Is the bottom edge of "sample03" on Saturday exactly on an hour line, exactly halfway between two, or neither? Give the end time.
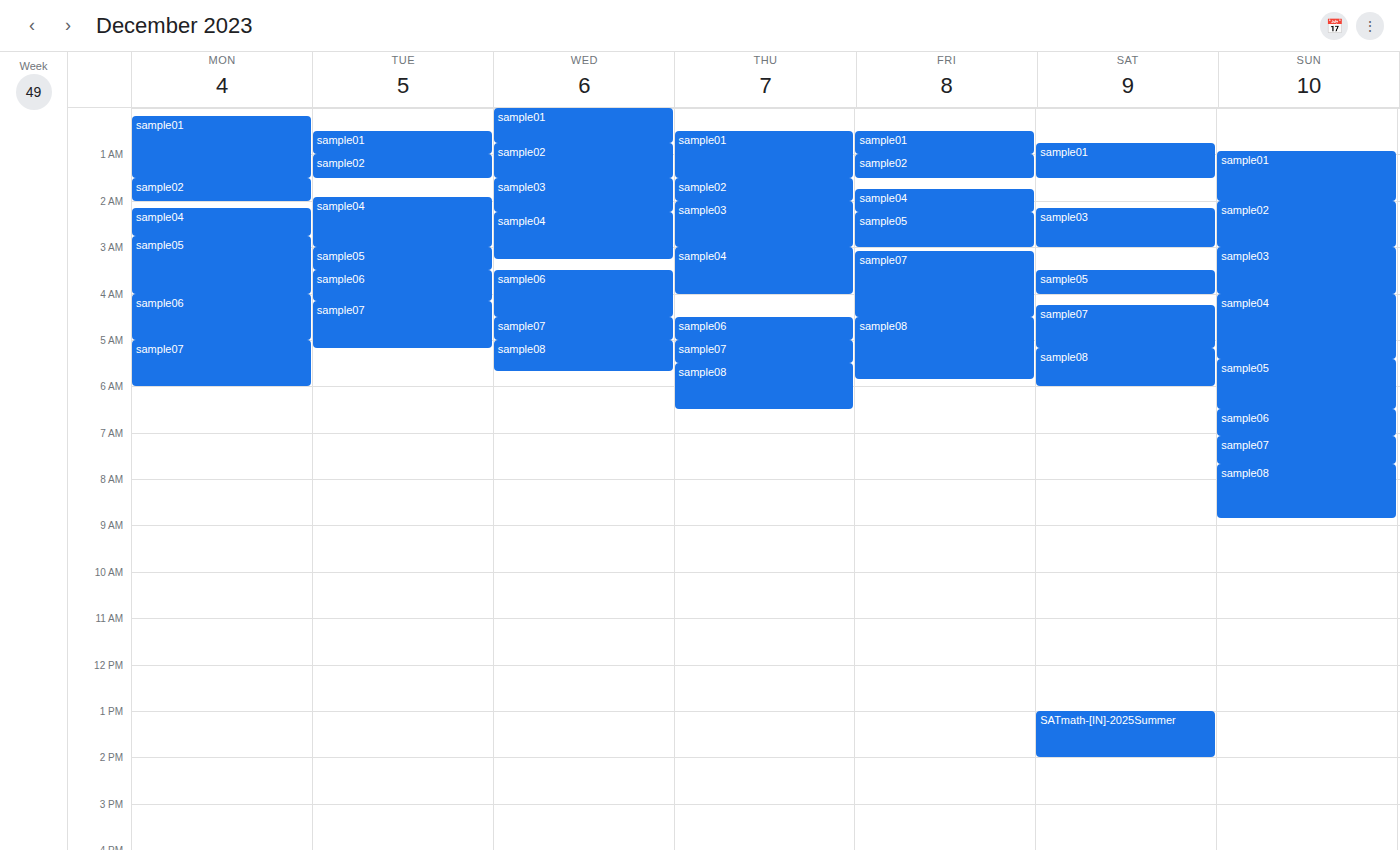
3:00 AM -- exactly on the 3 AM line.